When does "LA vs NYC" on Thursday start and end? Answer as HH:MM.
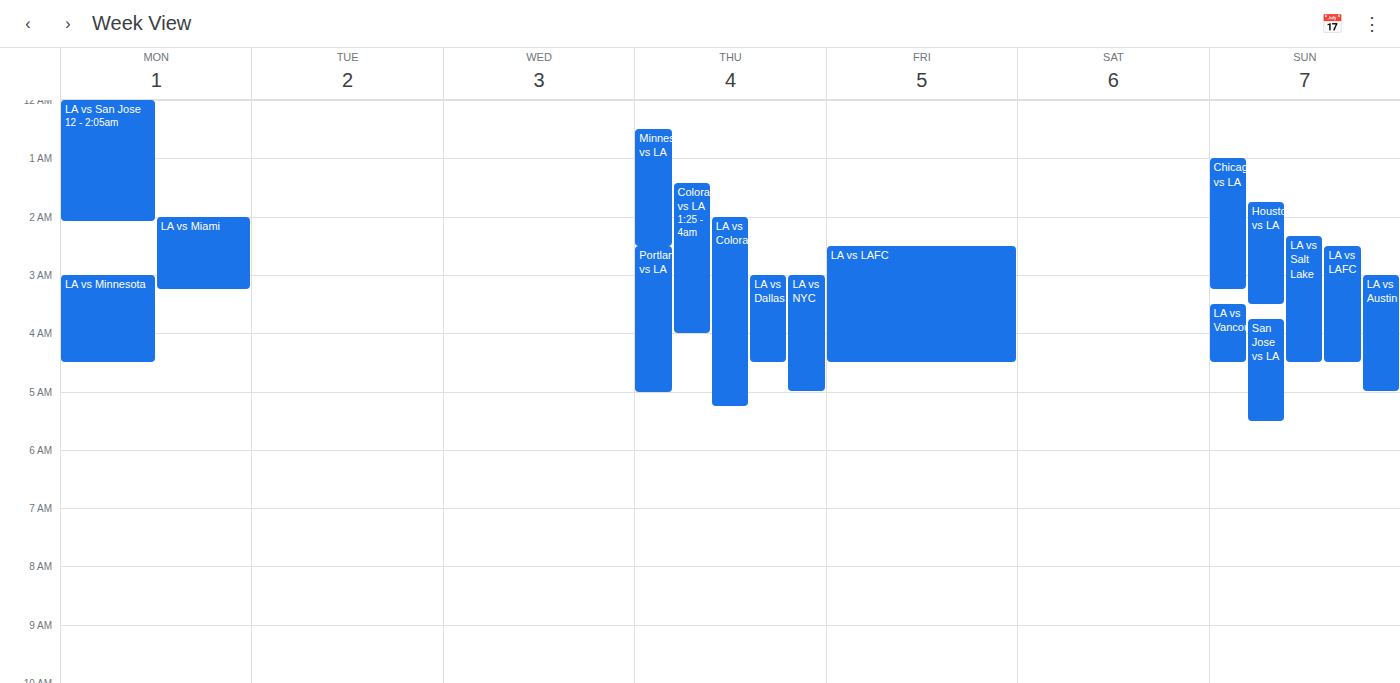
03:00 to 05:00